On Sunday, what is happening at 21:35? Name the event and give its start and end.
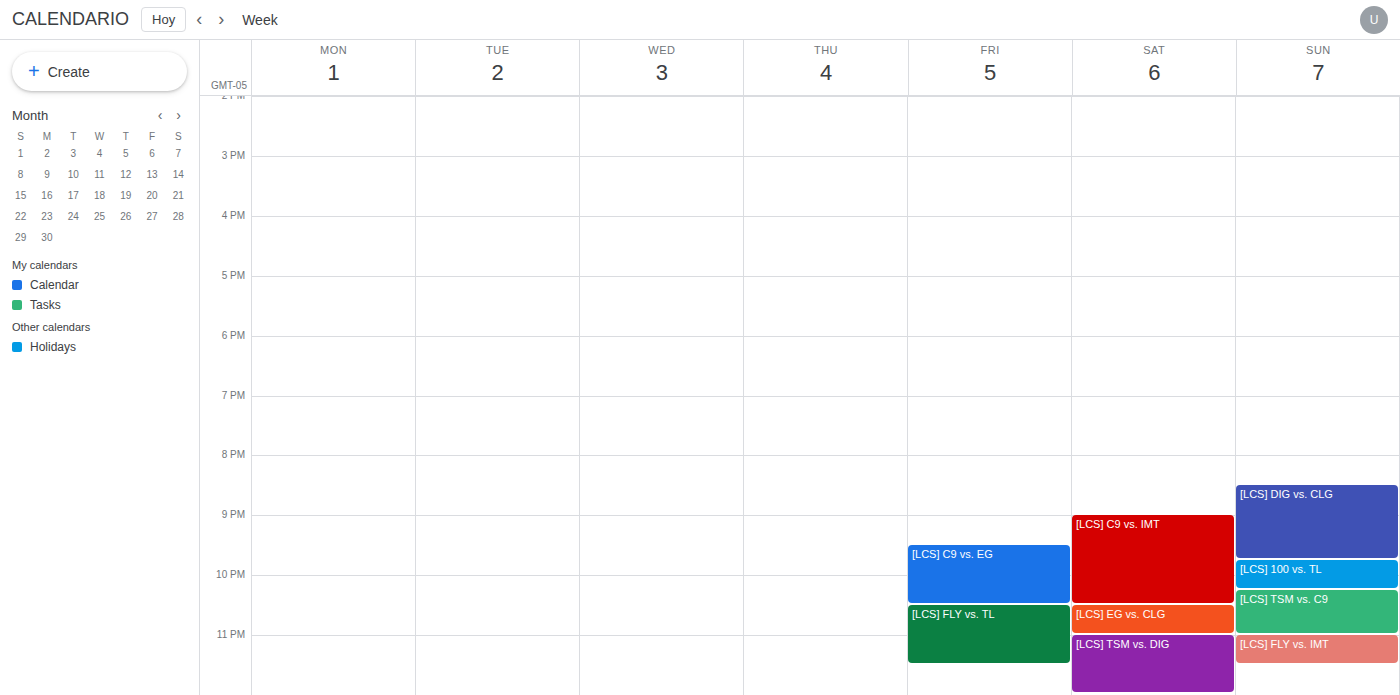
"[LCS] DIG vs. CLG", 20:30 to 21:45